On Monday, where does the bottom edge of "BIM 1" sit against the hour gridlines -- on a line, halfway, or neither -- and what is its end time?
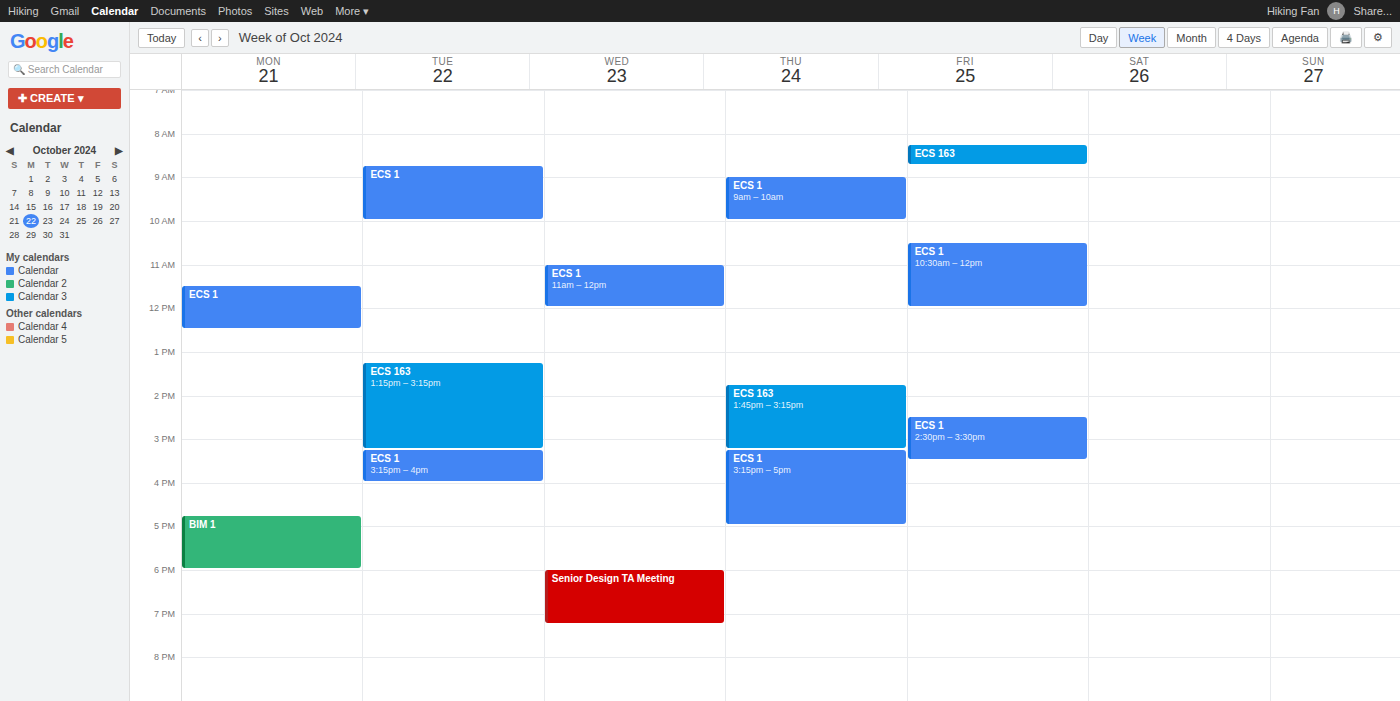
6:00 PM -- exactly on the 6 PM line.